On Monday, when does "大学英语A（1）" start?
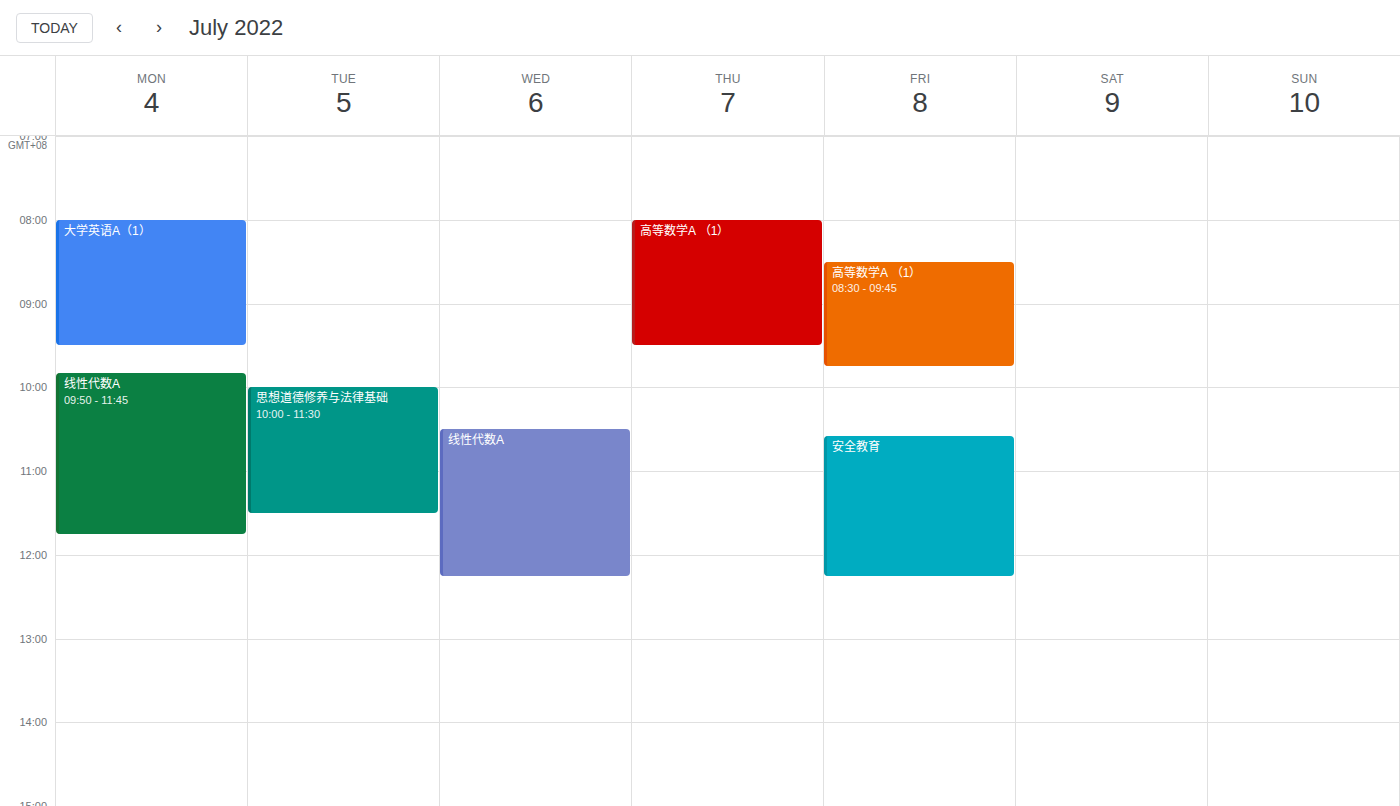
8:00 AM